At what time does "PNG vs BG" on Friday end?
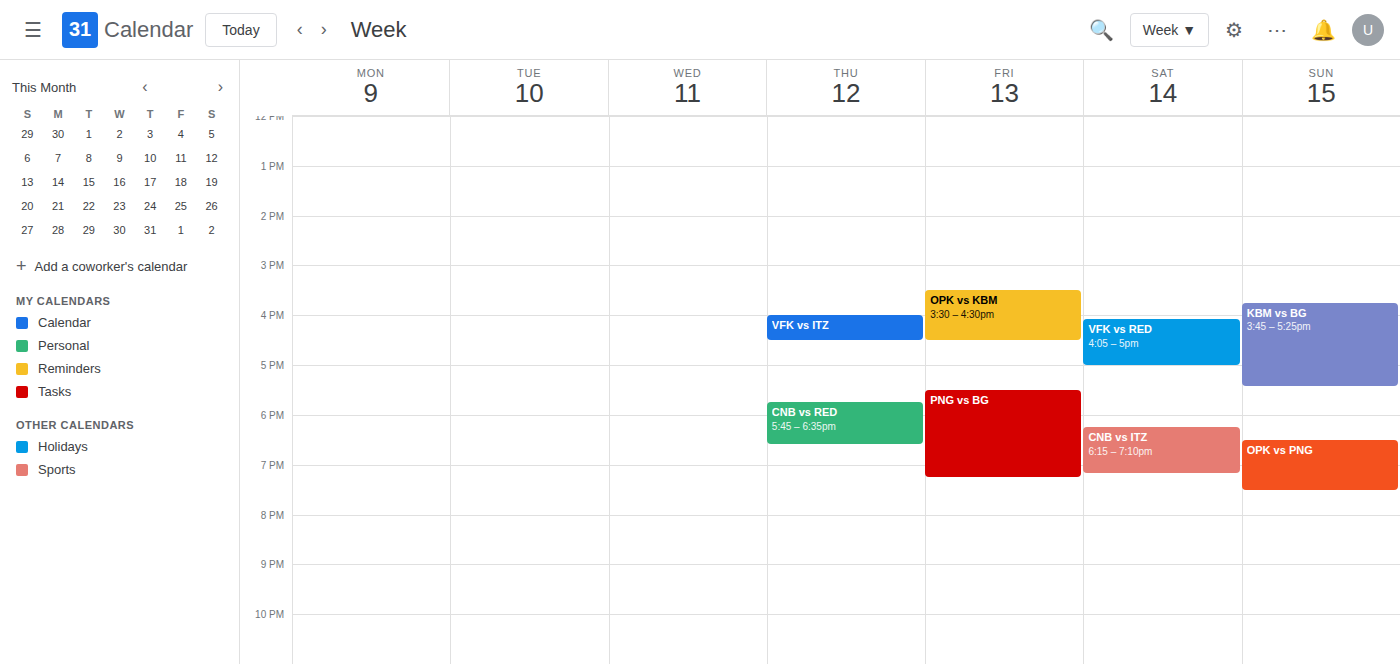
7:15 PM